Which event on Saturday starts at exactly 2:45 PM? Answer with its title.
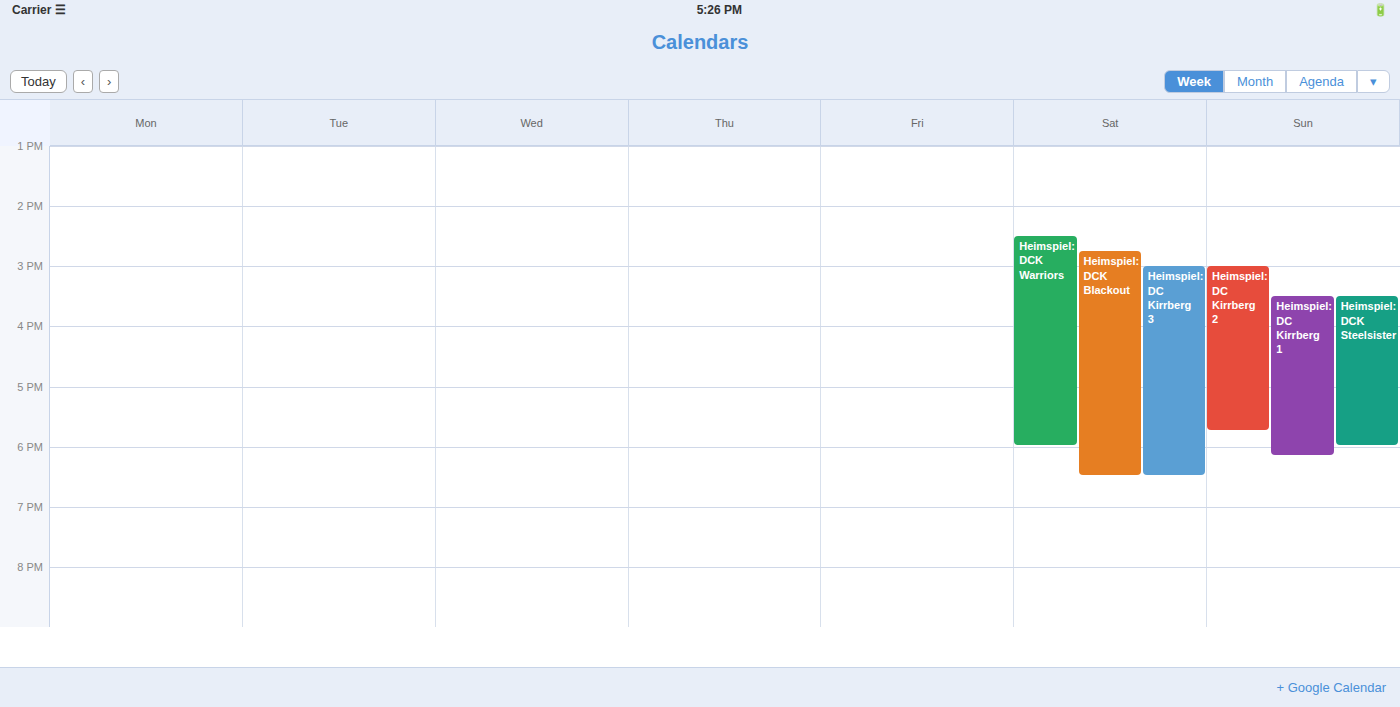
"Heimspiel: DCK Blackout"